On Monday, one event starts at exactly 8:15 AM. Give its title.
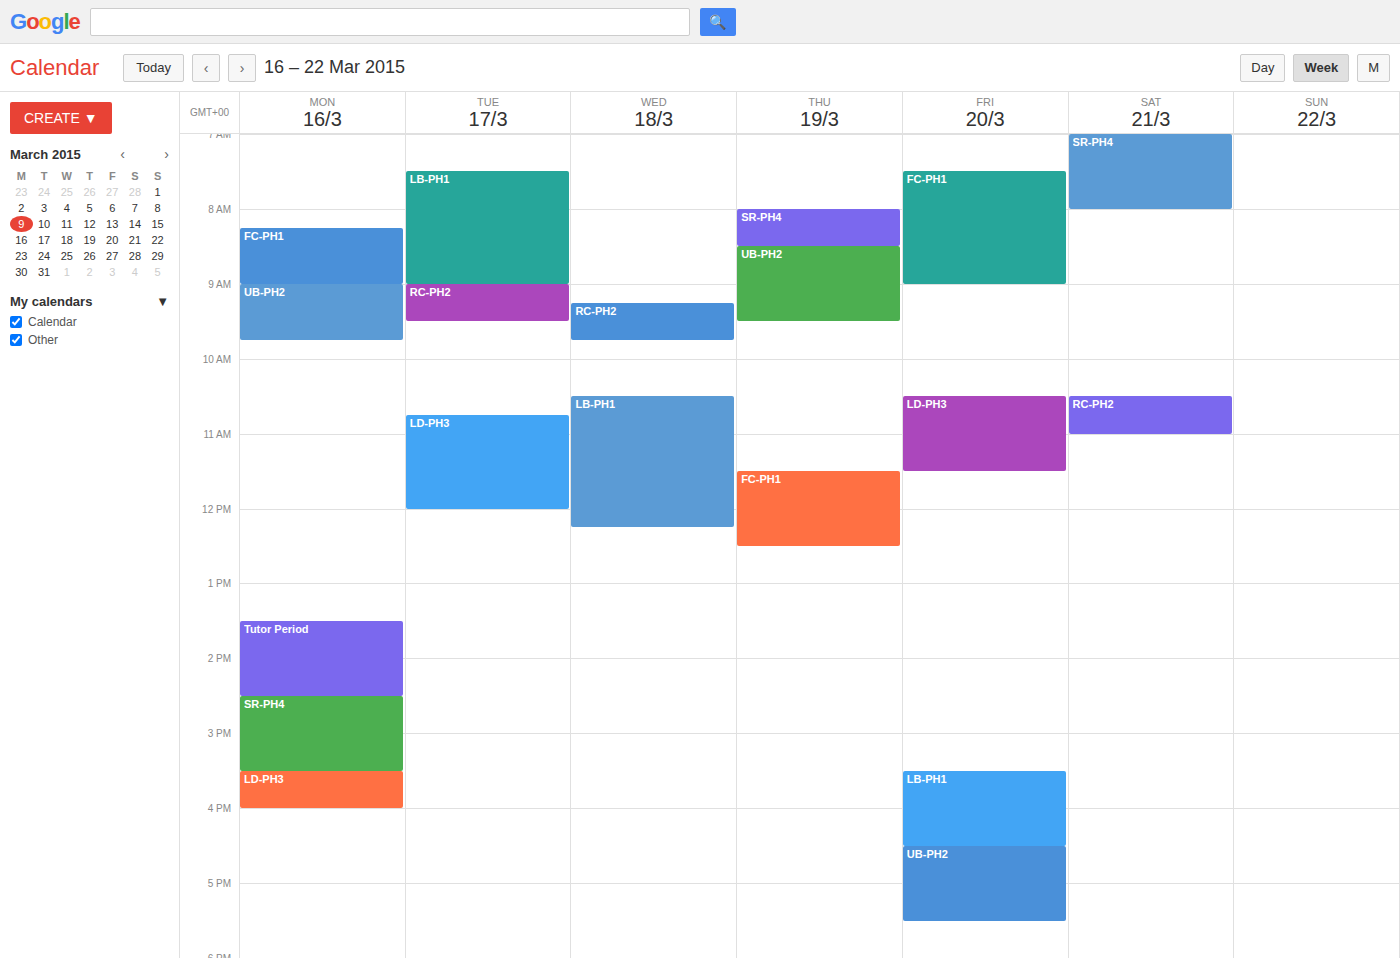
"FC-PH1"